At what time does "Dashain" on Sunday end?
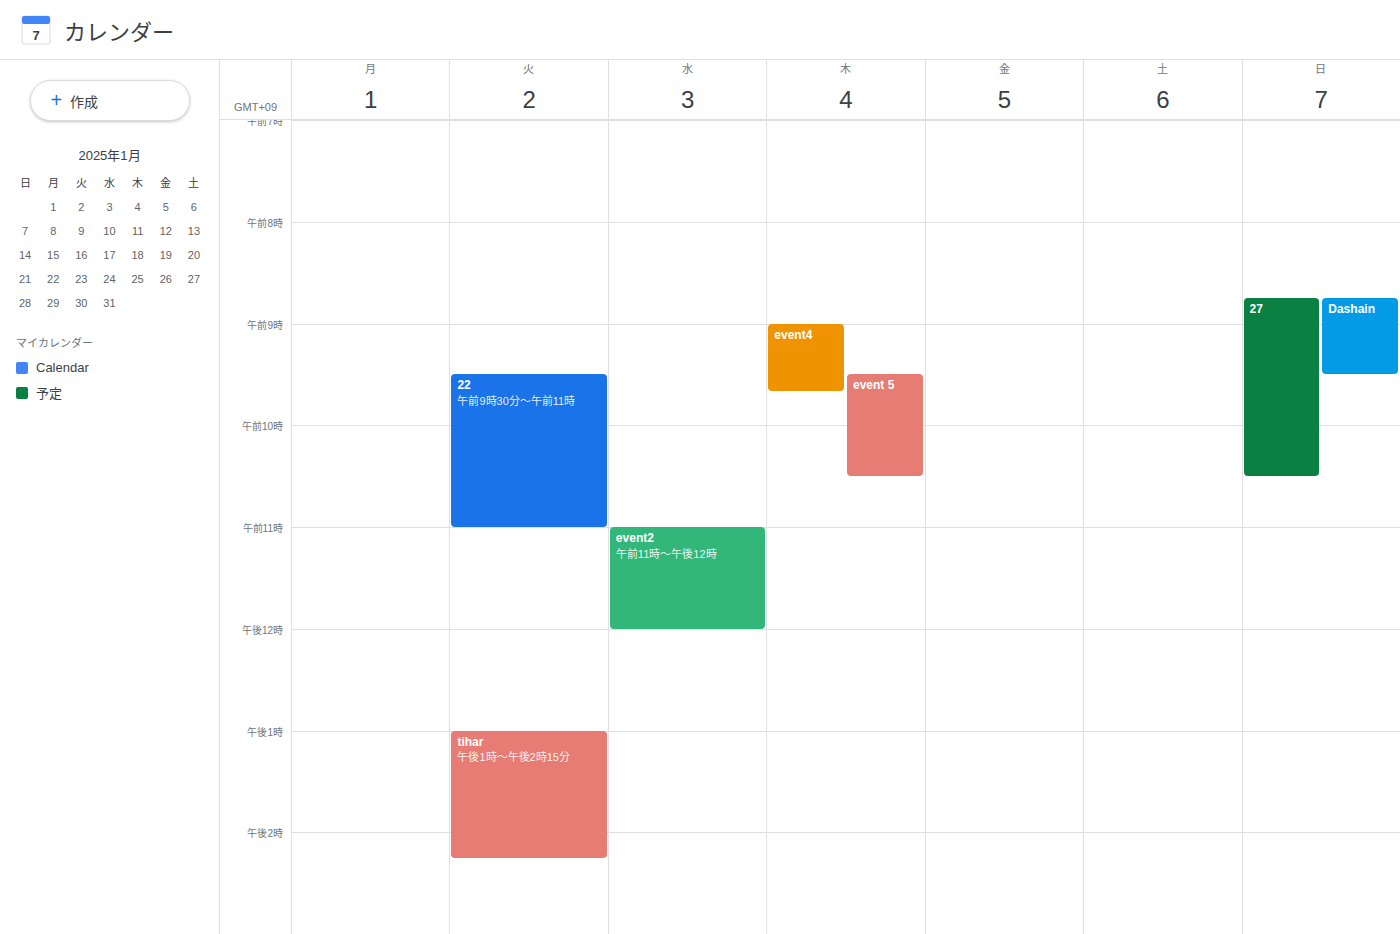
9:30 AM